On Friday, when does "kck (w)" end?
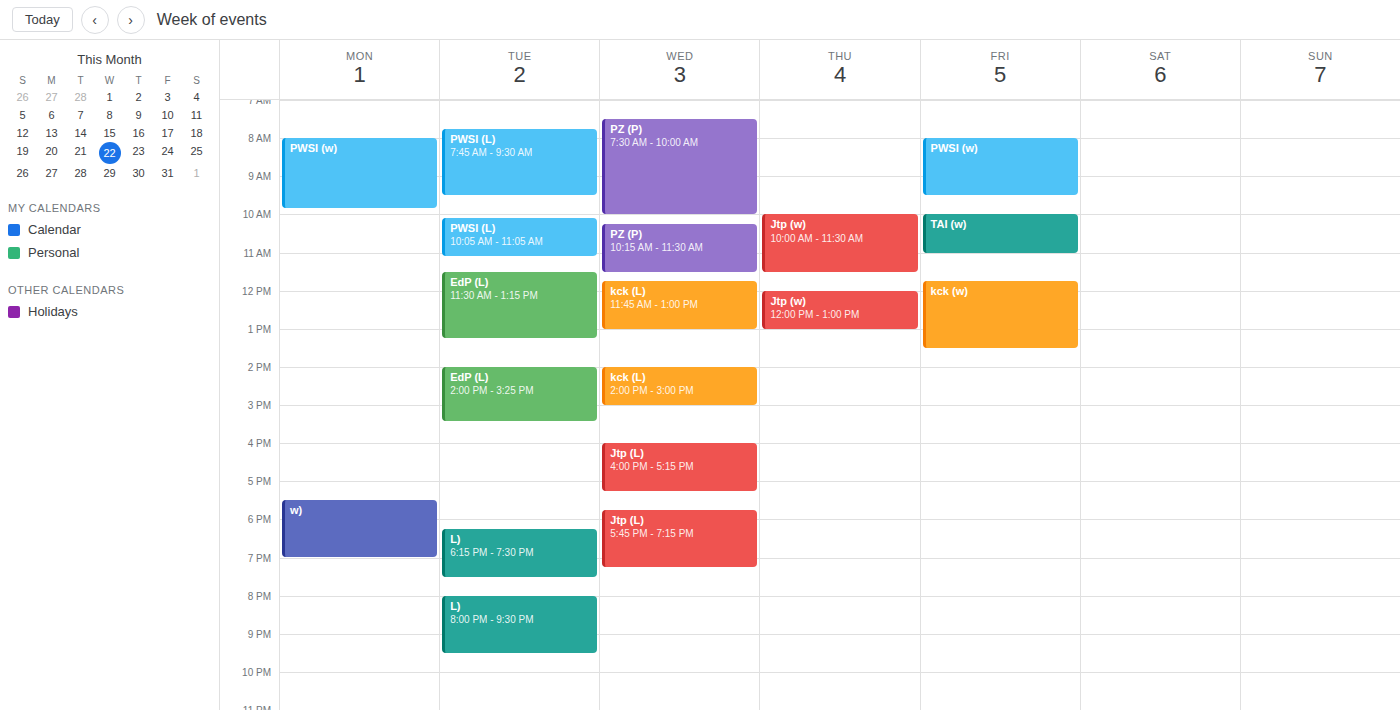
1:30 PM